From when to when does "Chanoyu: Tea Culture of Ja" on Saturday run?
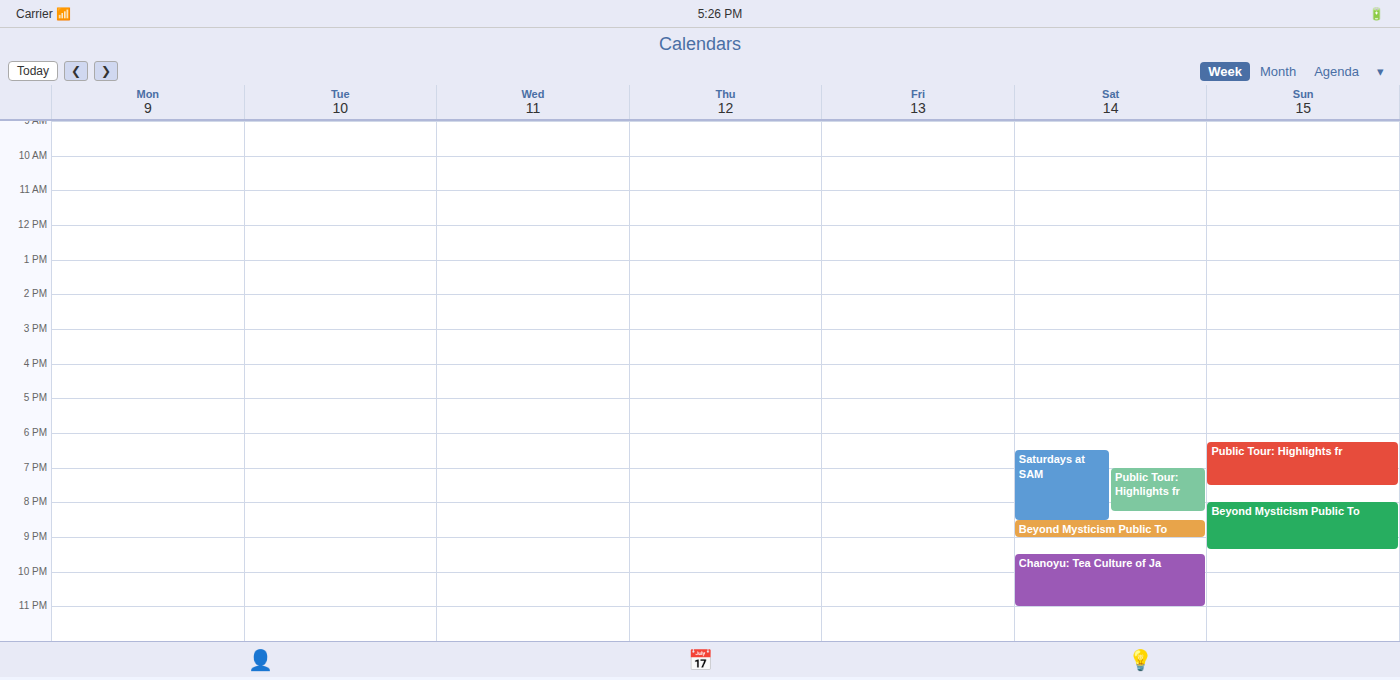
9:30 PM to 11:00 PM